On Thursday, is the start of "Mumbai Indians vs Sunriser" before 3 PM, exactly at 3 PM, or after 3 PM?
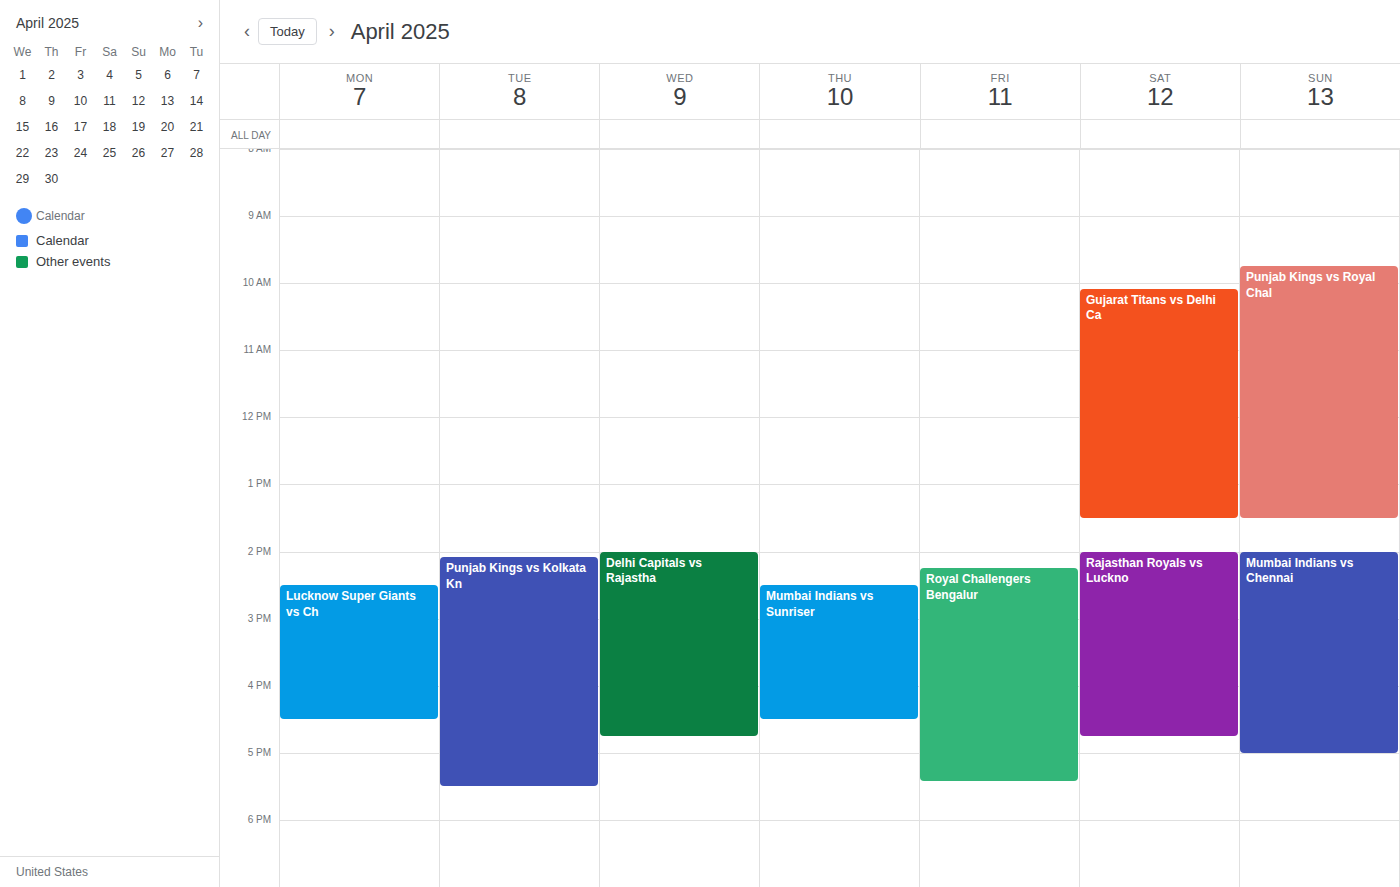
2:30 PM -- before 3 PM, 30 minutes above the 3 PM line.